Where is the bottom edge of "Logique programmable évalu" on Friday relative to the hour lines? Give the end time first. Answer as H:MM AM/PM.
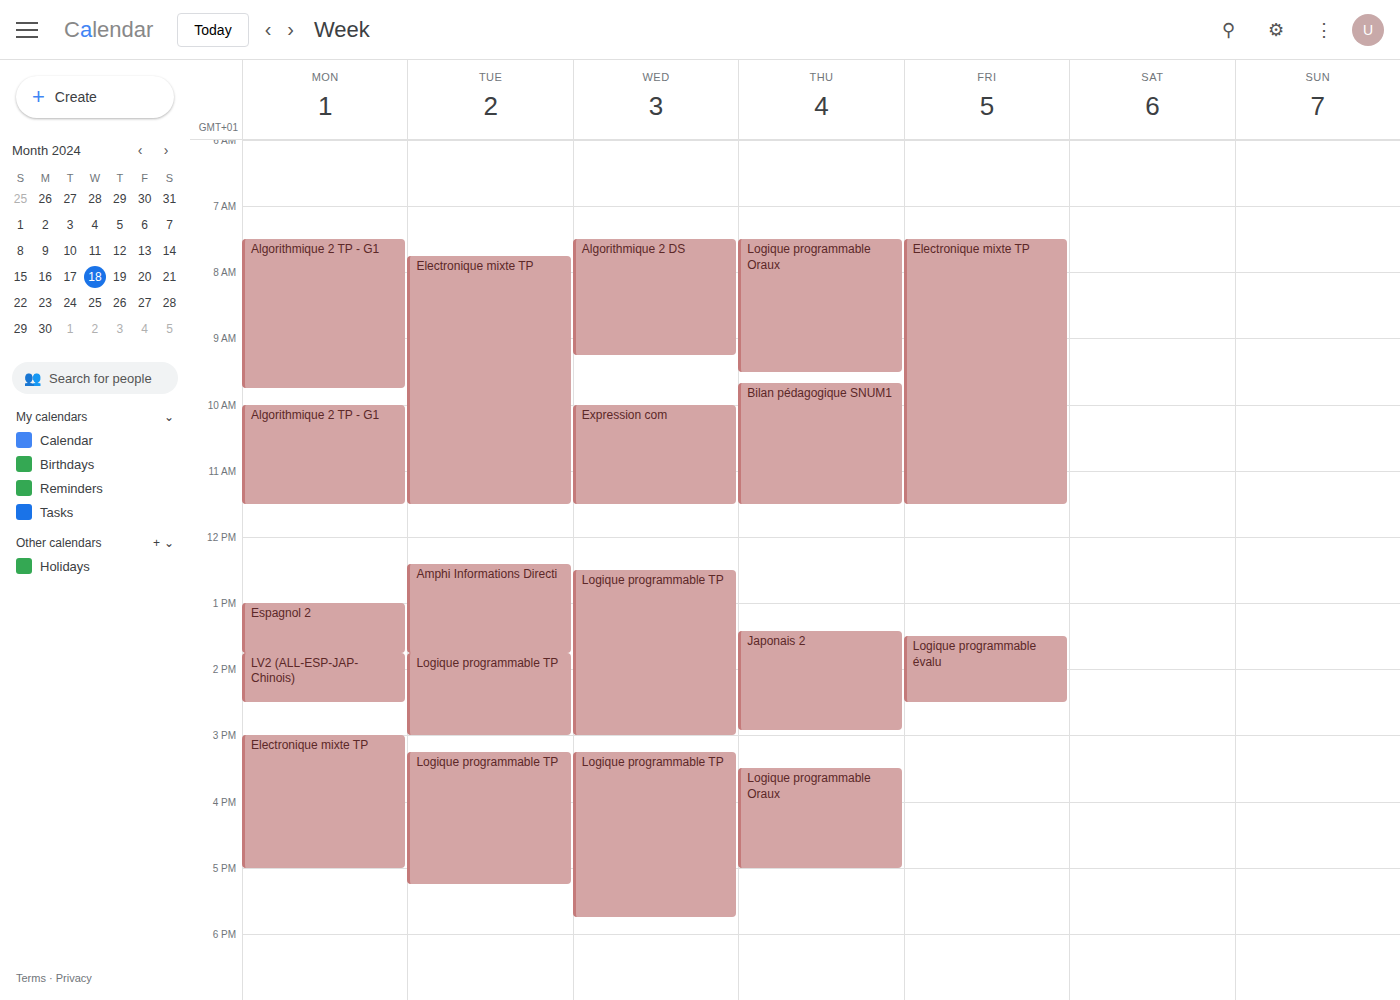
2:30 PM -- halfway between the 2 PM and 3 PM lines.